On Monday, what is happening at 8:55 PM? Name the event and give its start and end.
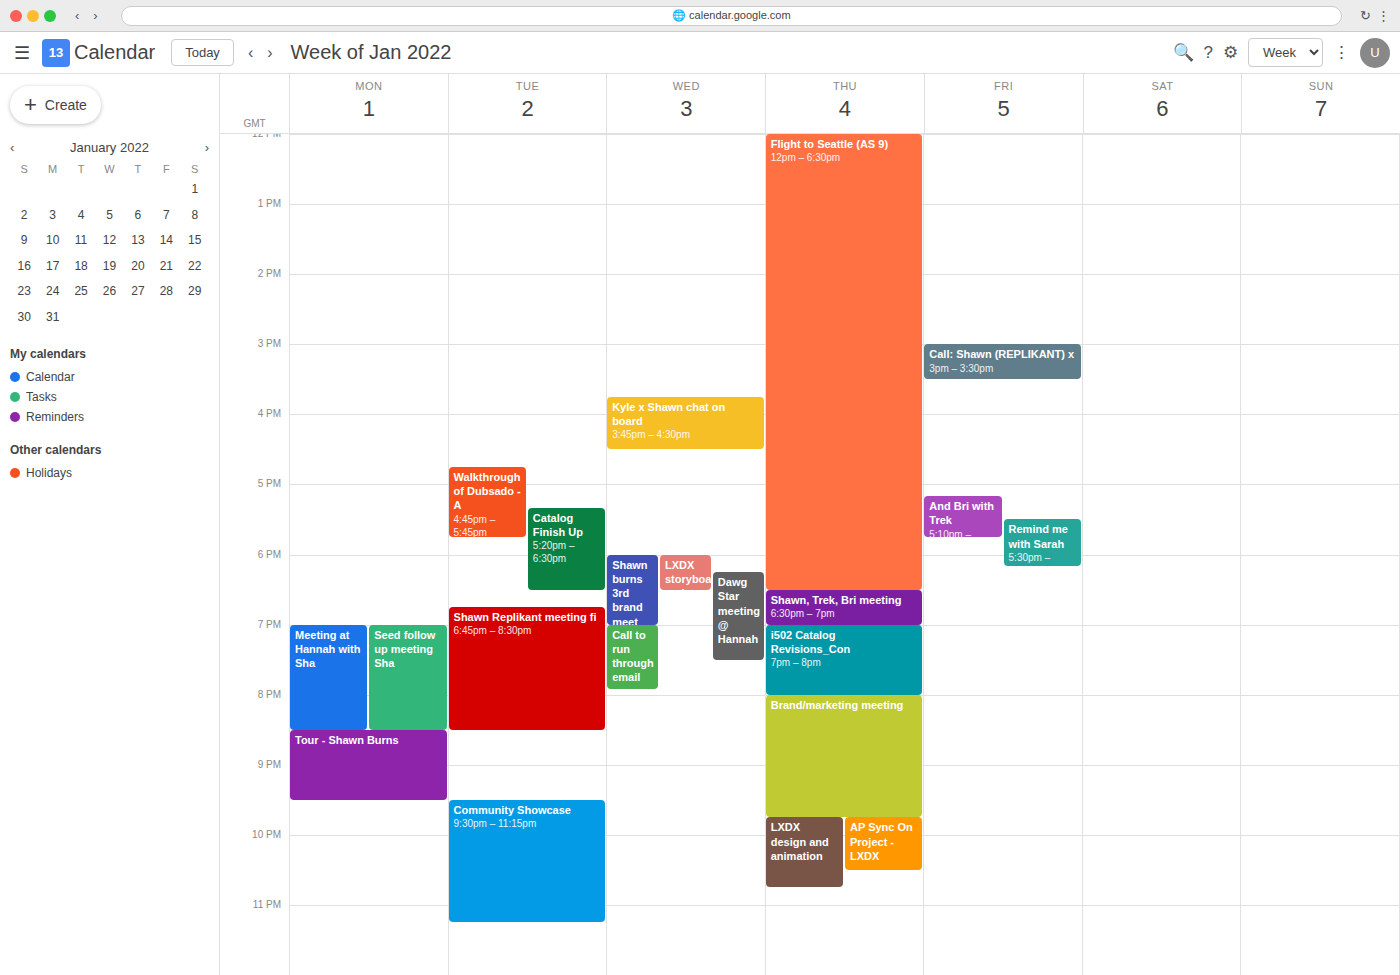
"Tour - Shawn Burns", 8:30 PM to 9:30 PM